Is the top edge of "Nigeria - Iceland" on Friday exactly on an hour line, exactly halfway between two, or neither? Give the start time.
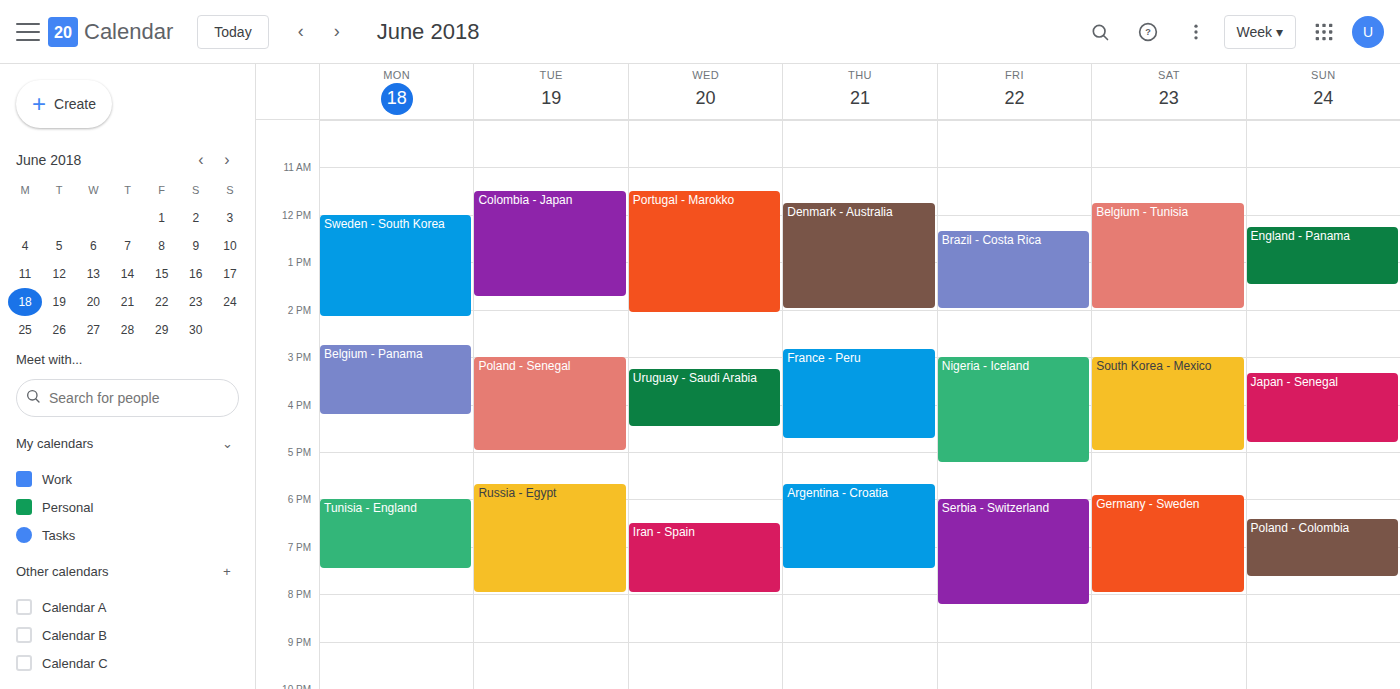
3:00 PM -- exactly on the 3 PM line.